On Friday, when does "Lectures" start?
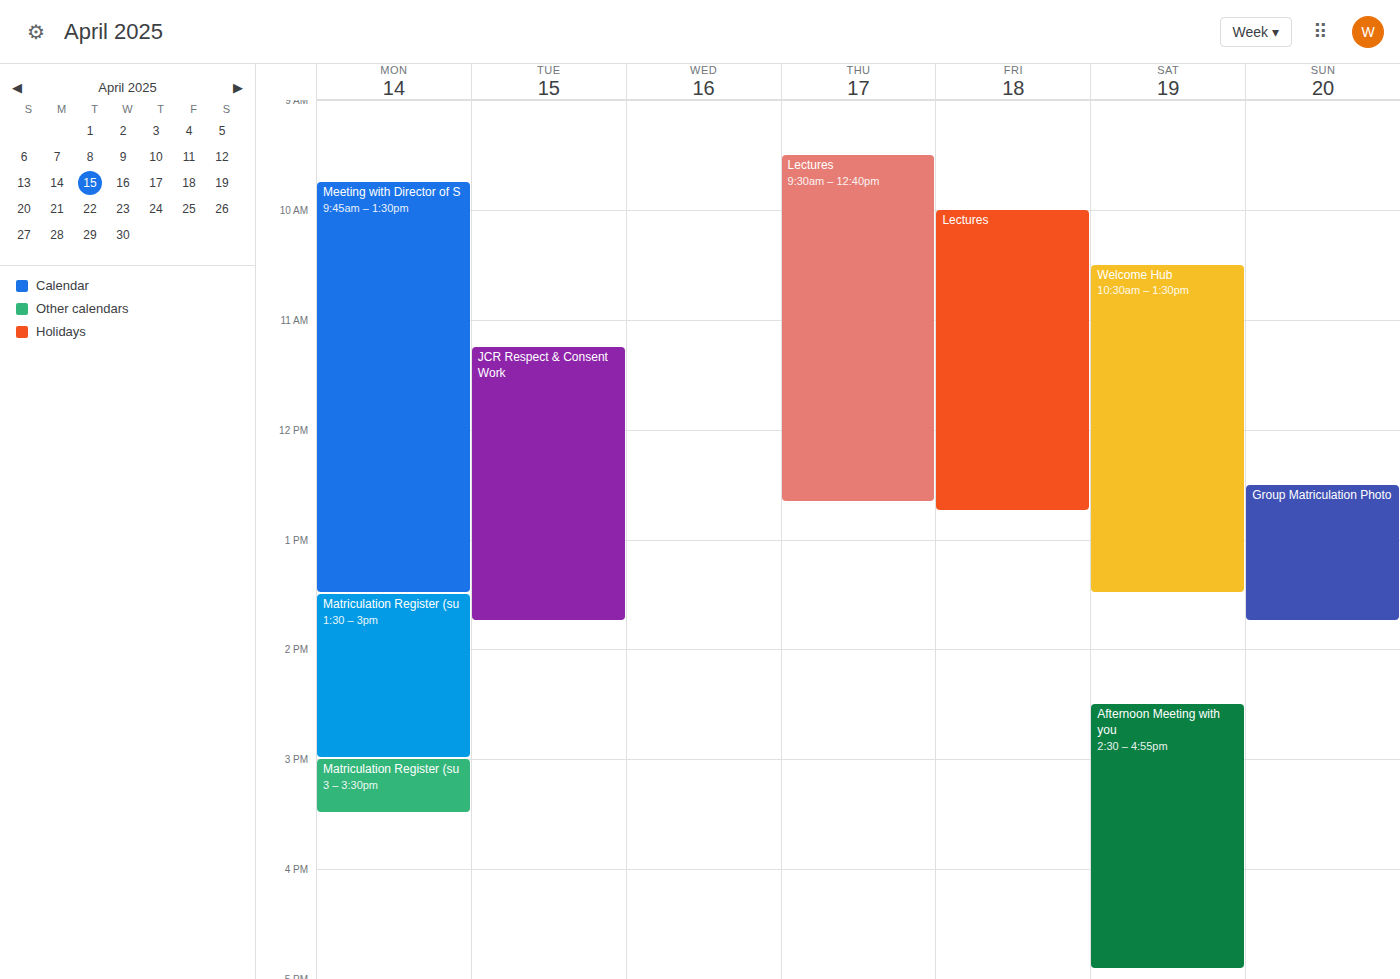
10:00 AM